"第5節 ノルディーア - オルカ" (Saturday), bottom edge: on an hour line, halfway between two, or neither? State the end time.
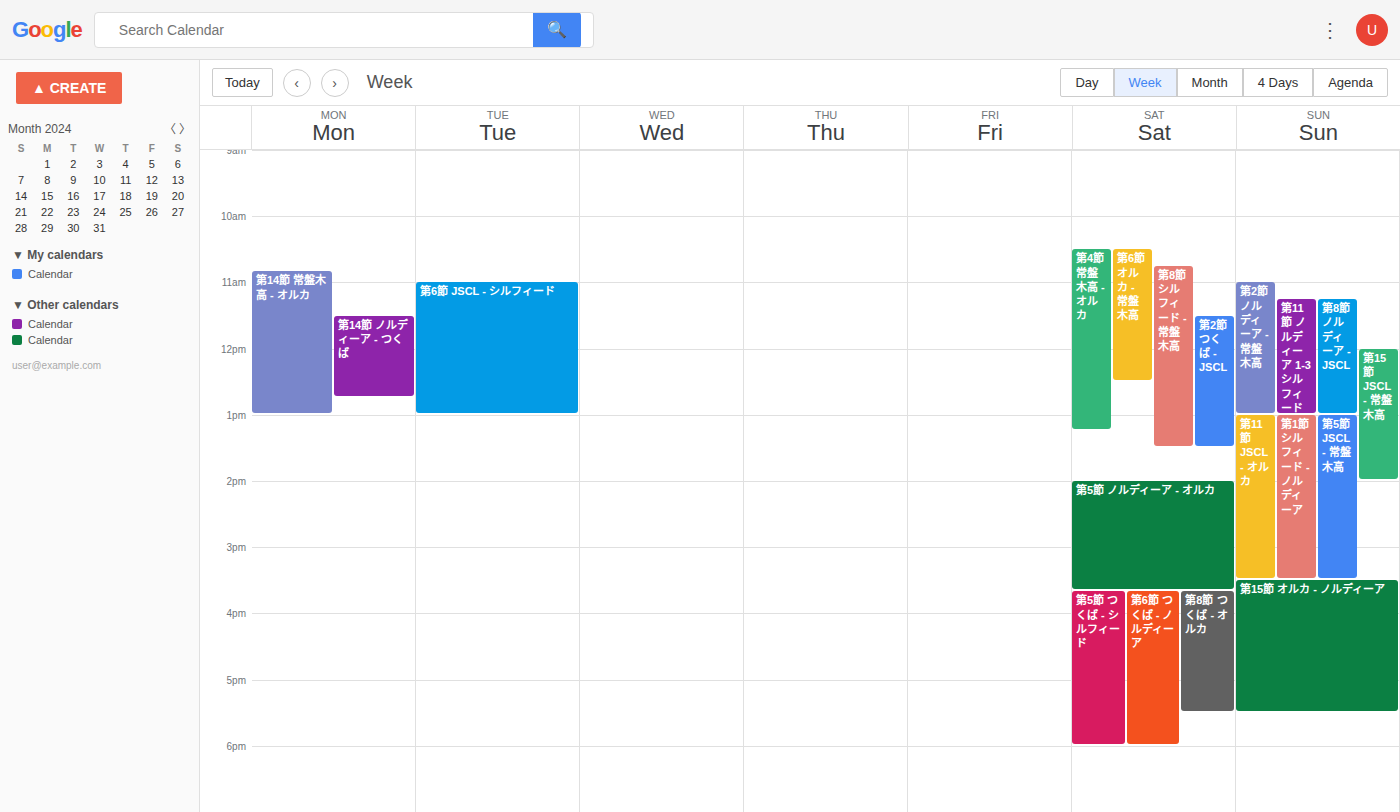
15:40 -- neither: 40 minutes below the 15:00 line and 20 minutes above the 16:00 line.